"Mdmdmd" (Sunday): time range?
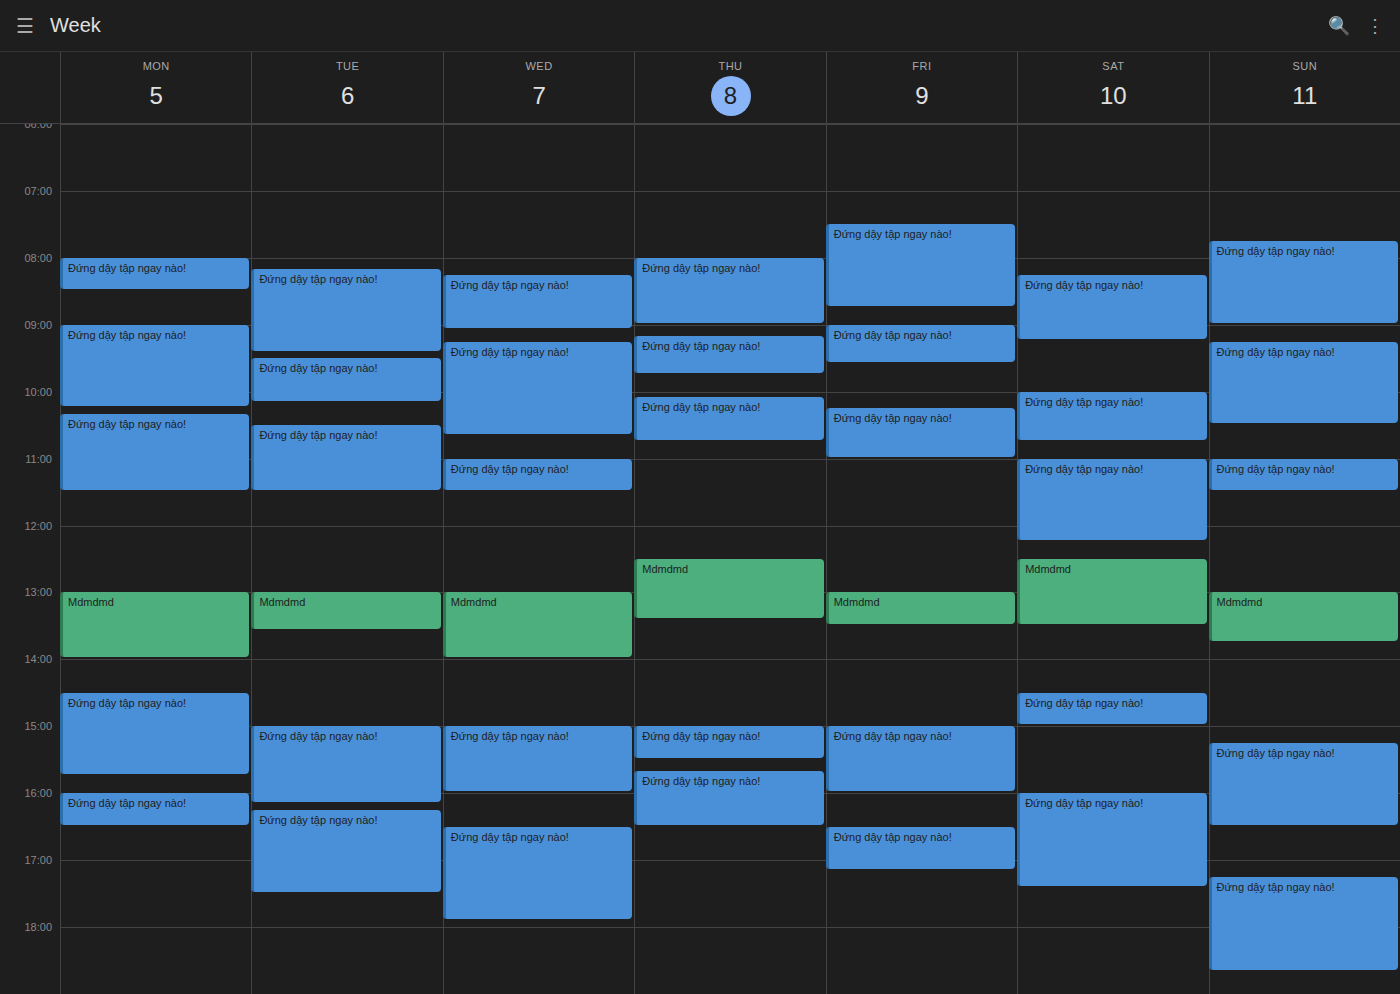
1:00 PM to 1:45 PM